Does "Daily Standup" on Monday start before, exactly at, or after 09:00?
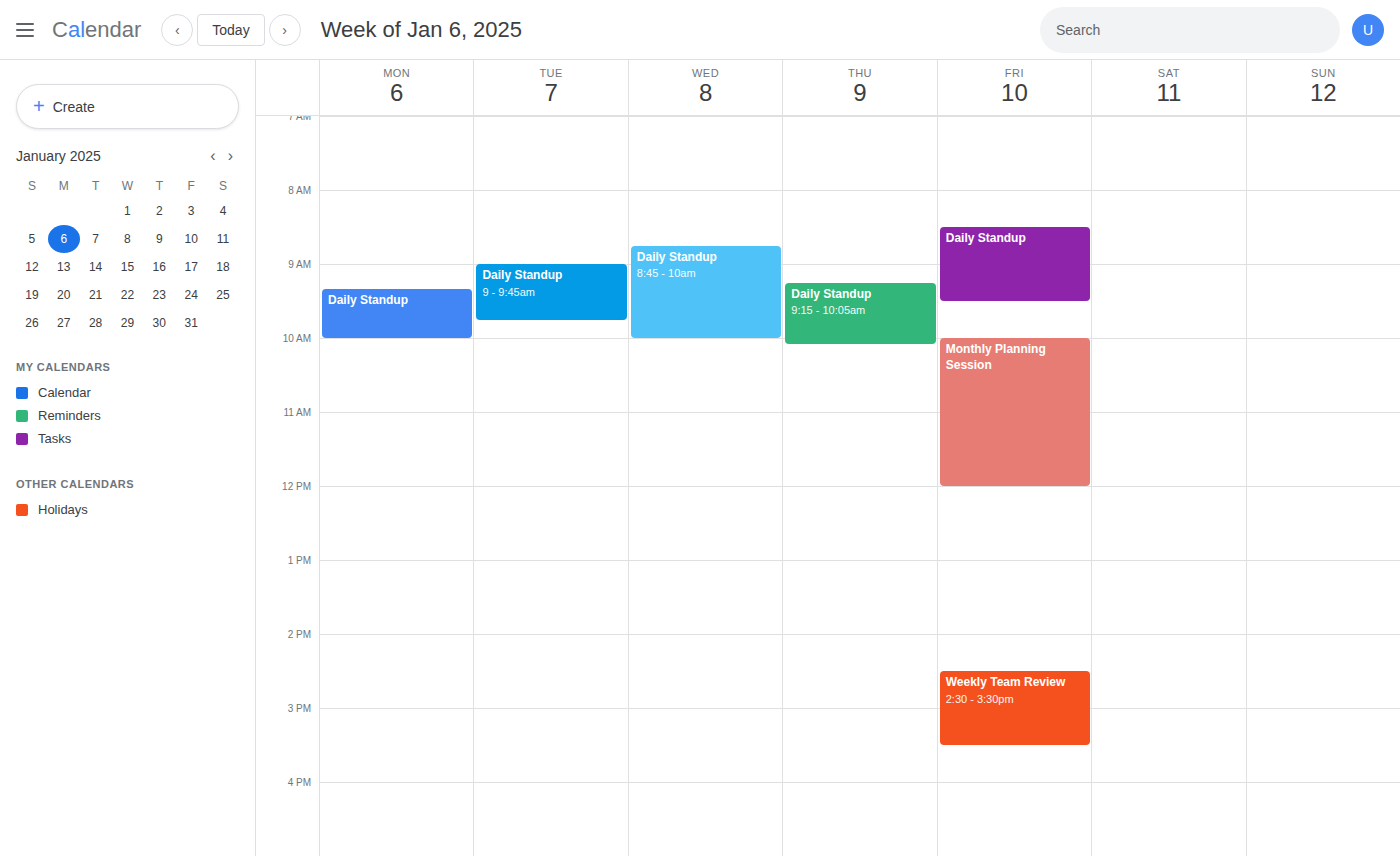
09:20 -- after 09:00, 20 minutes below the 09:00 line.